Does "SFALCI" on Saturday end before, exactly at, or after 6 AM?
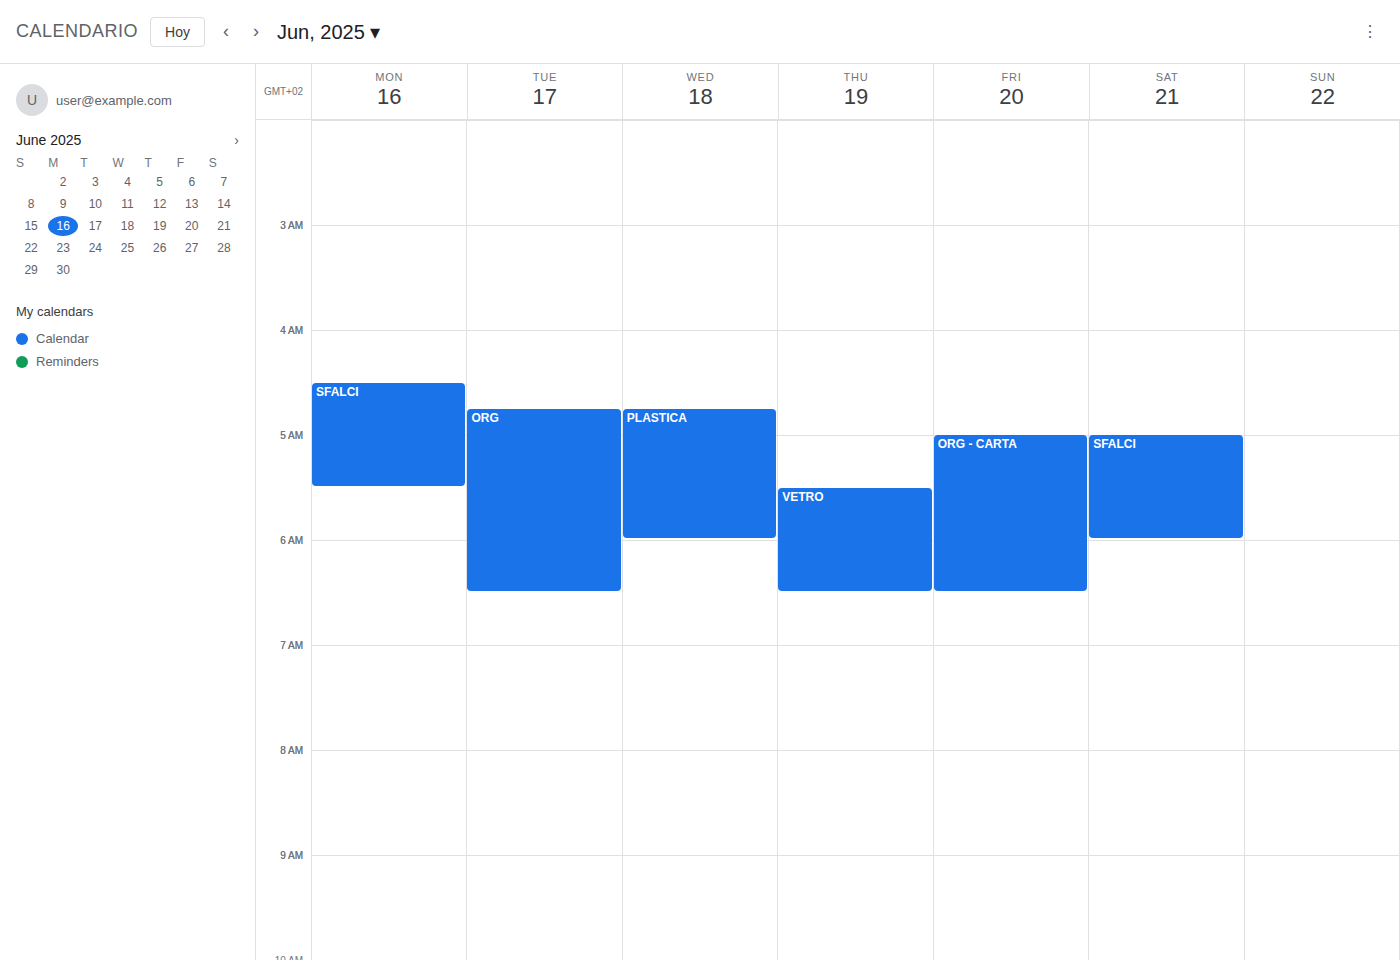
6:00 AM -- exactly at 6 AM, on the 6 AM line.